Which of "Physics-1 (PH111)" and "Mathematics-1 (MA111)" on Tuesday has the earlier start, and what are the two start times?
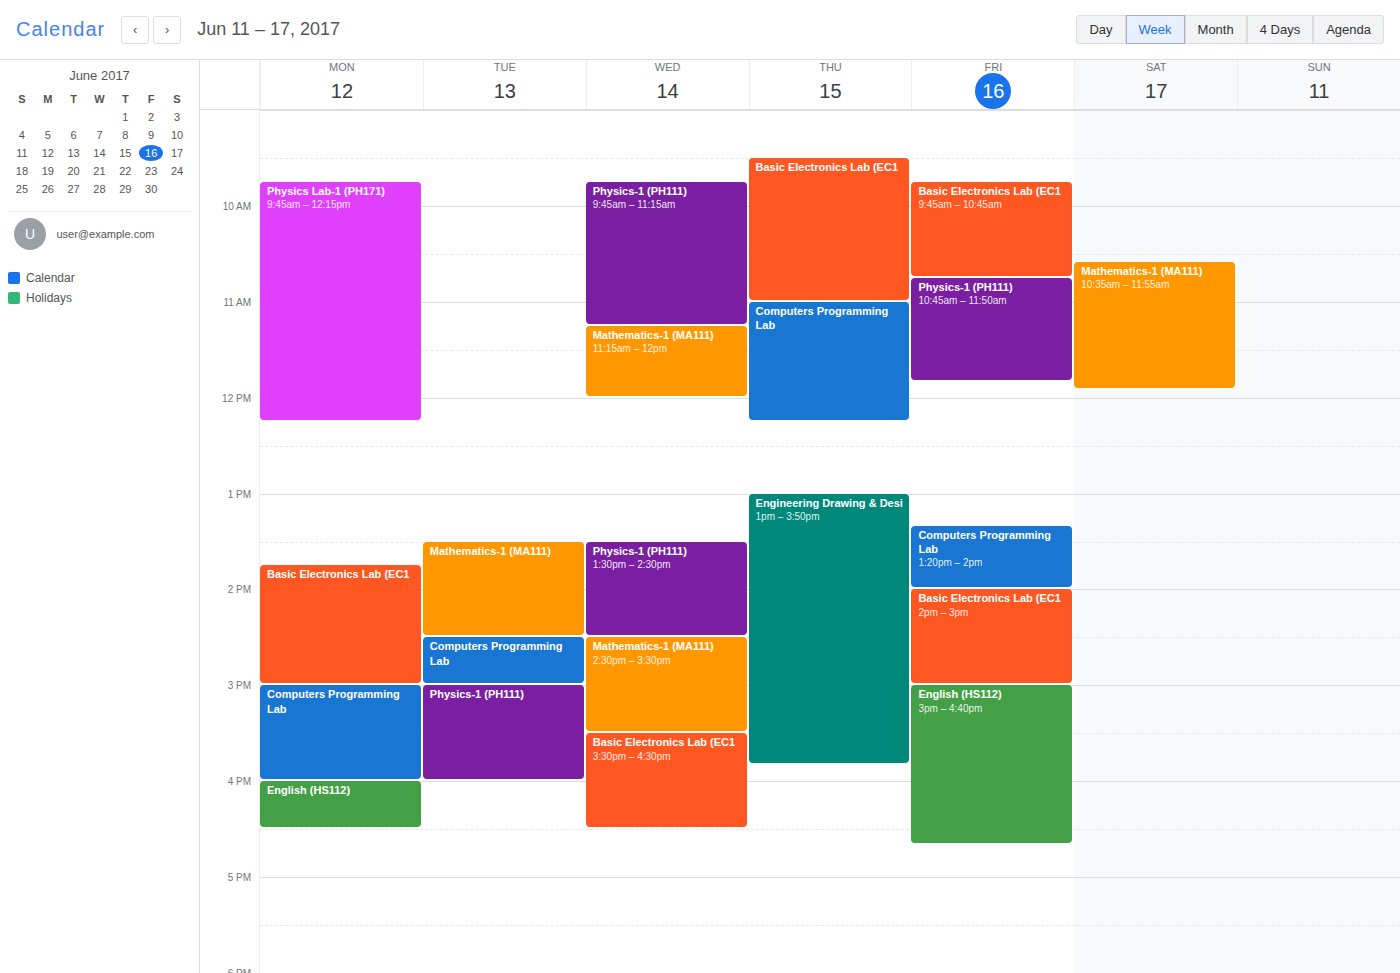
"Mathematics-1 (MA111)" 13:30; "Physics-1 (PH111)" 15:00.